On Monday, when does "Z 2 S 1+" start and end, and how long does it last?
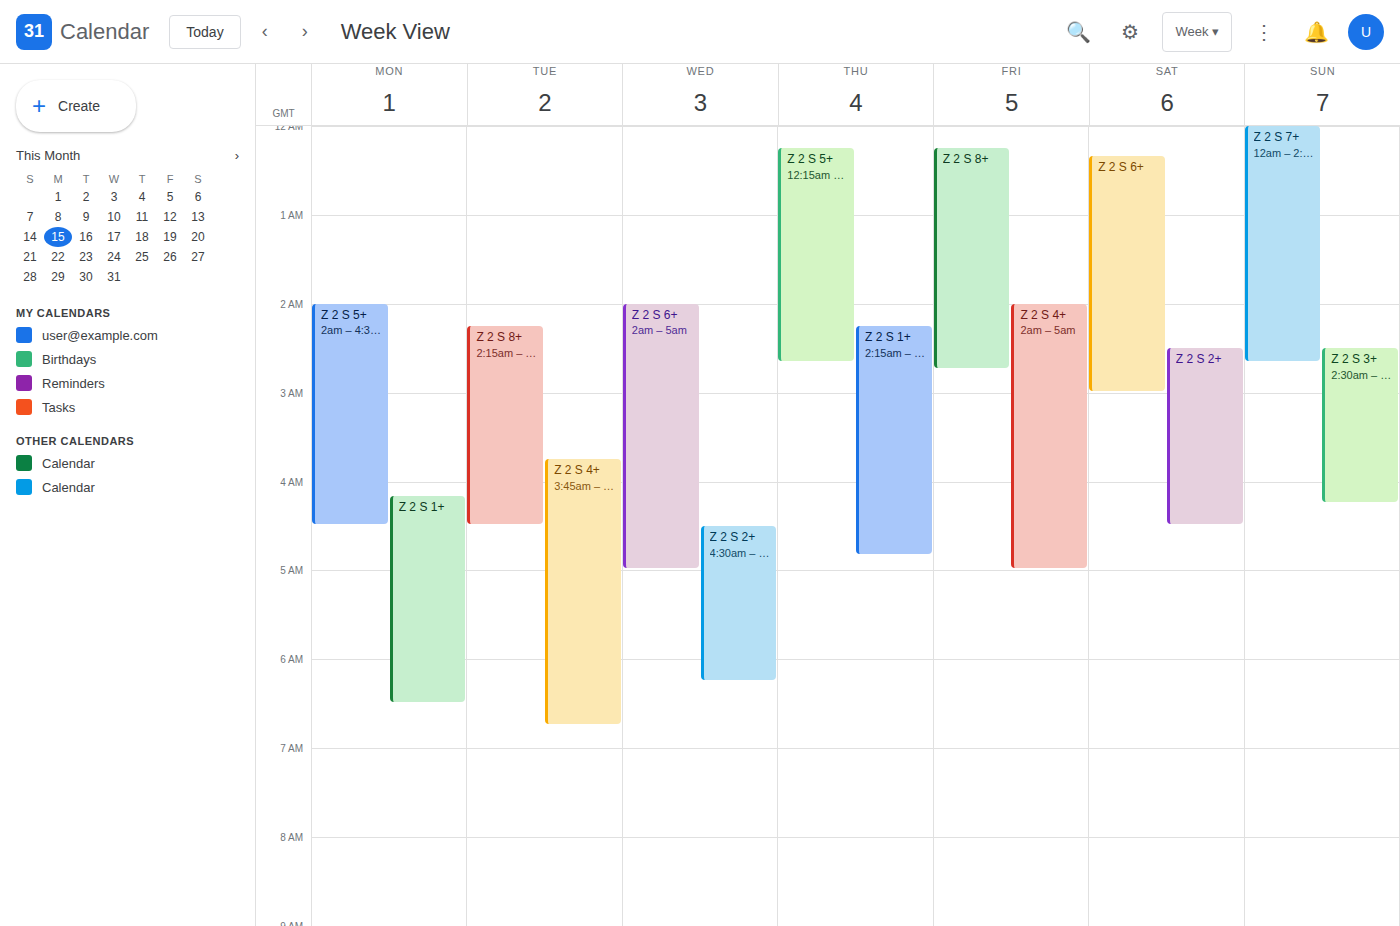
4:10 AM to 6:30 AM, 2 hours 20 minutes